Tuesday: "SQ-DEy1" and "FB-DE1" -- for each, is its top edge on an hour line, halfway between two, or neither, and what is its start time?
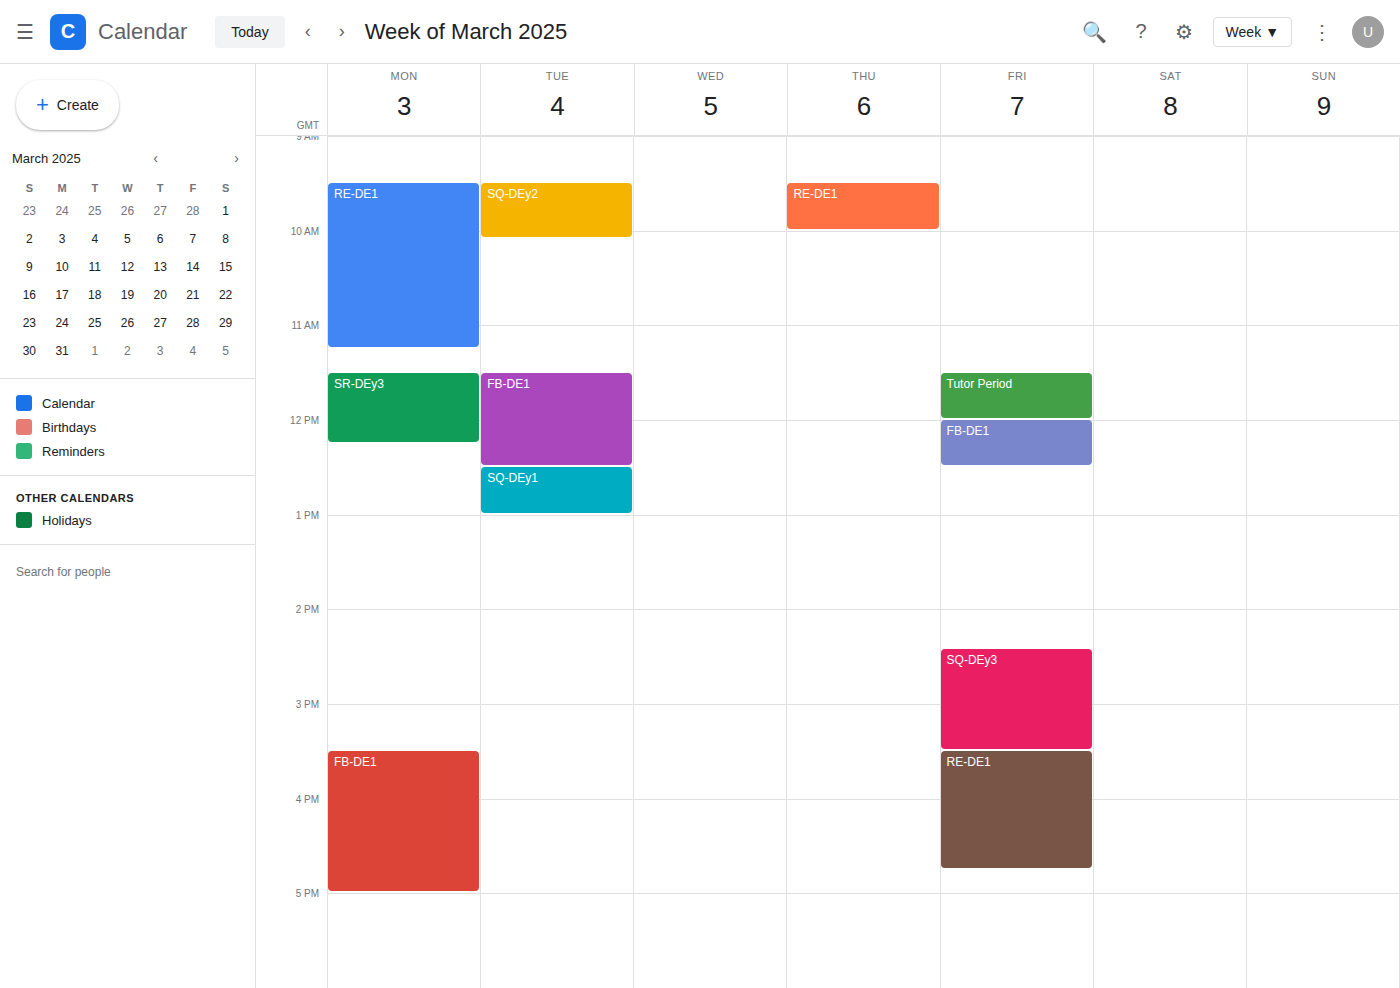
"SQ-DEy1": 12:30 PM, halfway between the 12 PM and 1 PM lines. "FB-DE1": 11:30 AM, halfway between the 11 AM and 12 PM lines.